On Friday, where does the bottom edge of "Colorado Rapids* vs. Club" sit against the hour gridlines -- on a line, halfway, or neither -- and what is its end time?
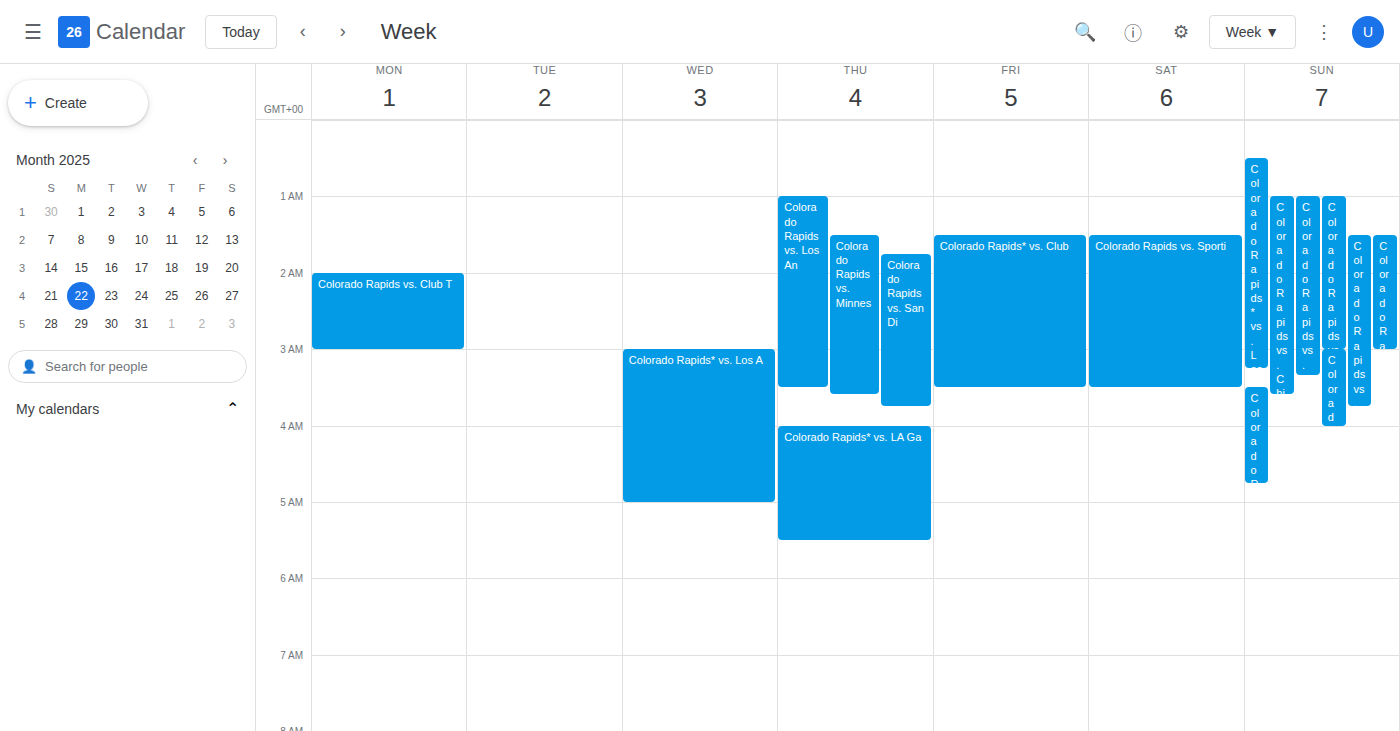
3:30 AM -- halfway between the 3 AM and 4 AM lines.